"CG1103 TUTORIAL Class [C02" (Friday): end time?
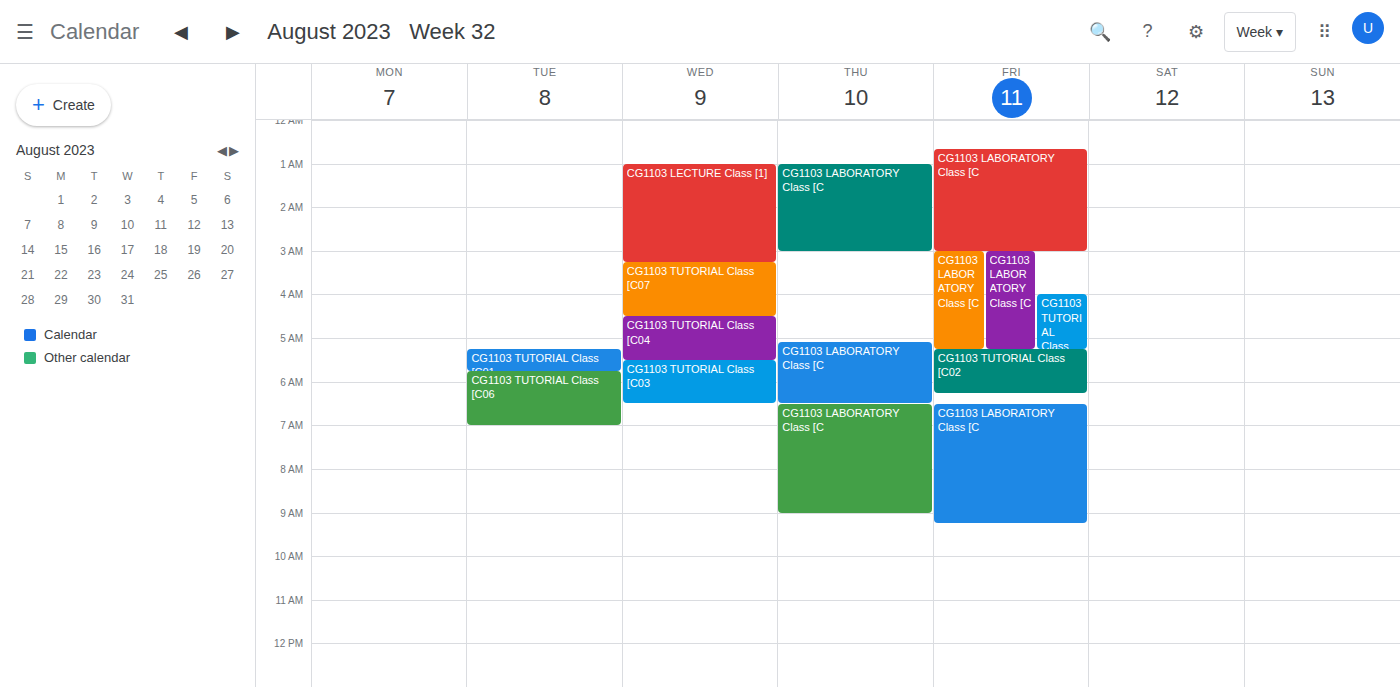
06:15